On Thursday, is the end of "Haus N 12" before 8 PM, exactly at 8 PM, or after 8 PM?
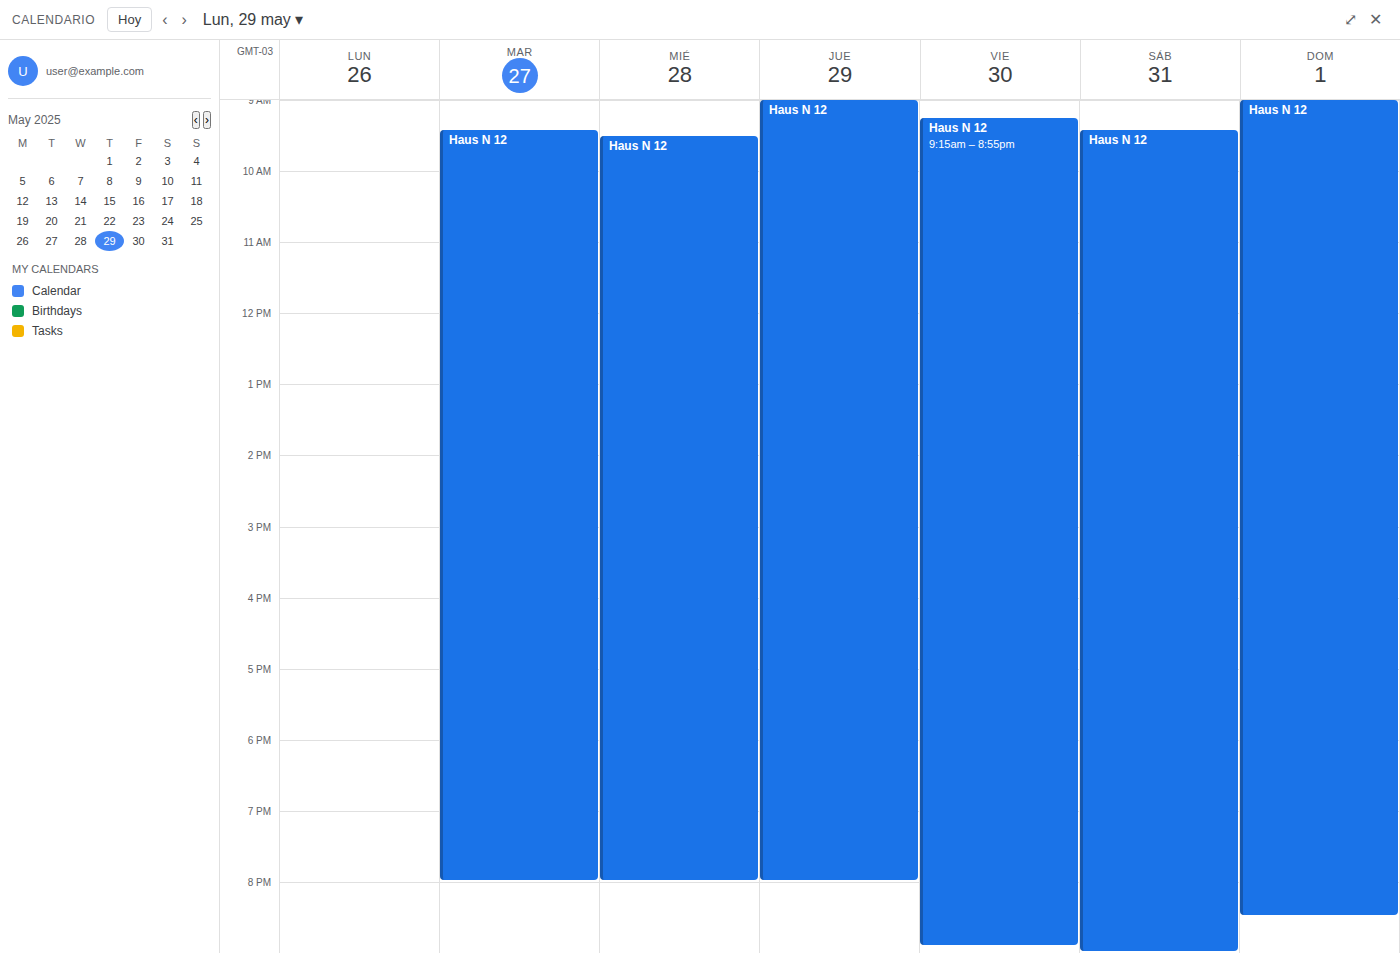
8:00 PM -- exactly at 8 PM, on the 8 PM line.